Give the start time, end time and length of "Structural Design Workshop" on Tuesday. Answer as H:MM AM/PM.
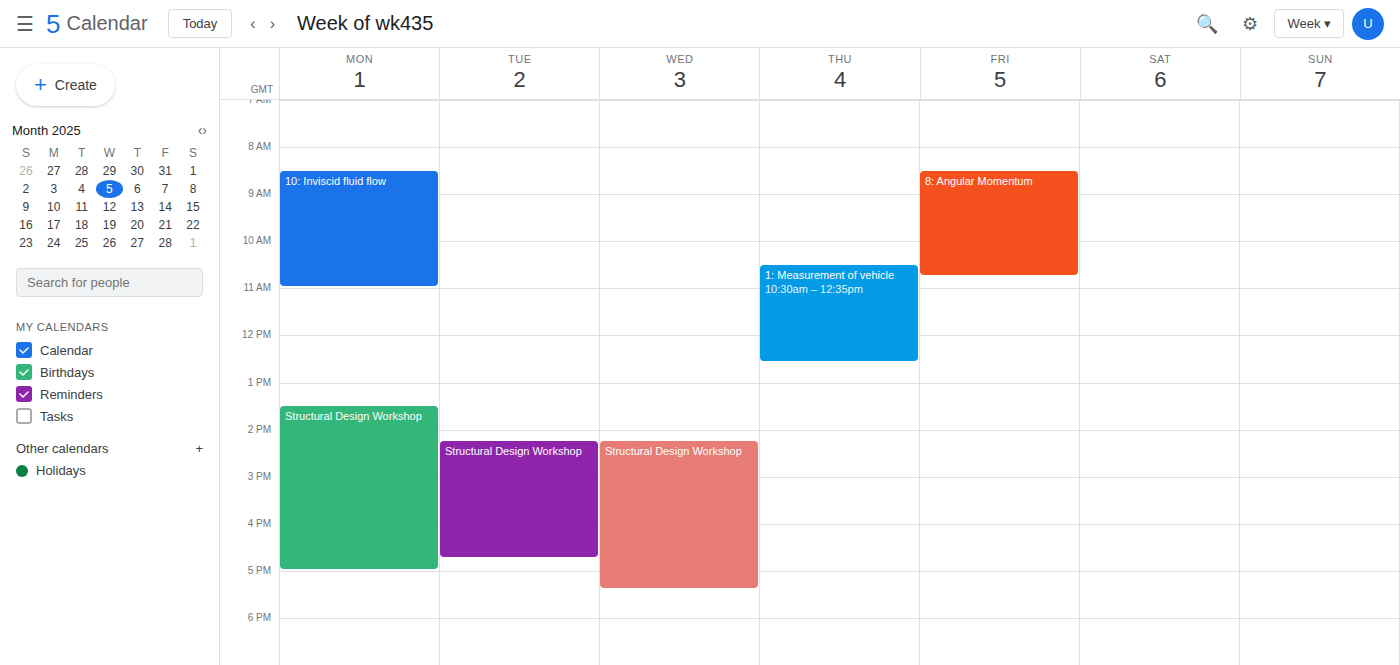
2:15 PM to 4:45 PM, 2 hours 30 minutes